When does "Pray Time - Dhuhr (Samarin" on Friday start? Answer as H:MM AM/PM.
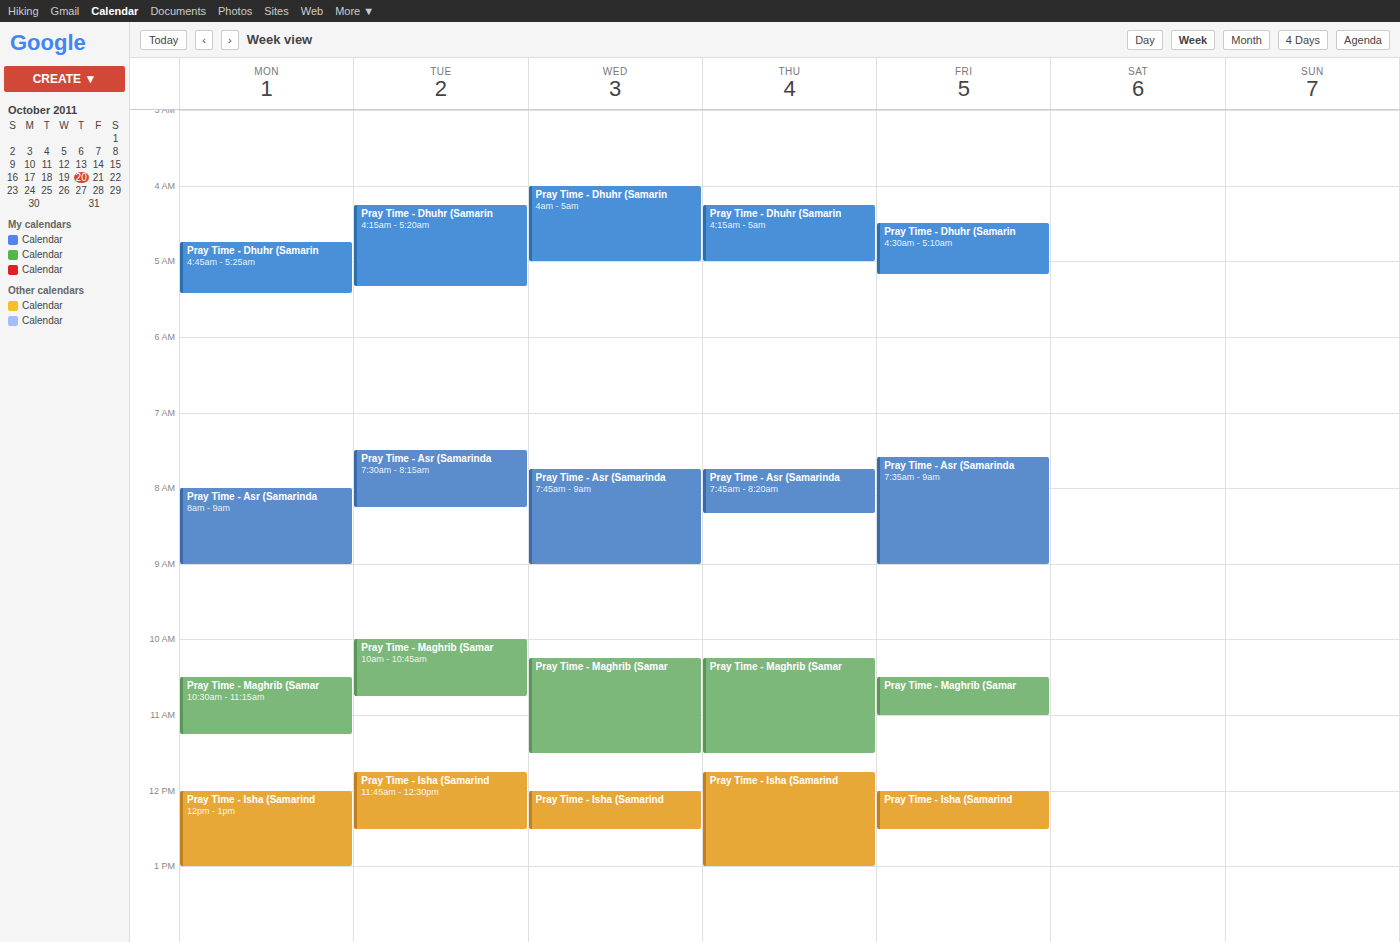
4:30 AM